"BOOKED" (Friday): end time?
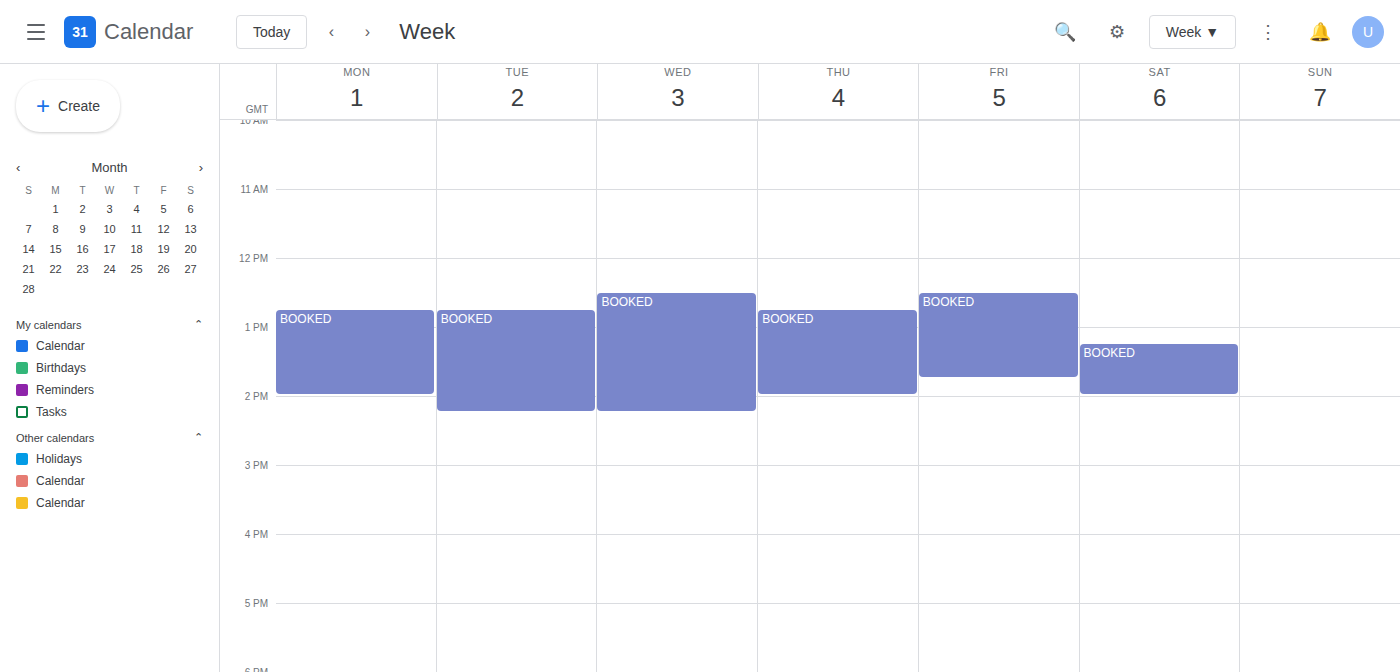
1:45 PM